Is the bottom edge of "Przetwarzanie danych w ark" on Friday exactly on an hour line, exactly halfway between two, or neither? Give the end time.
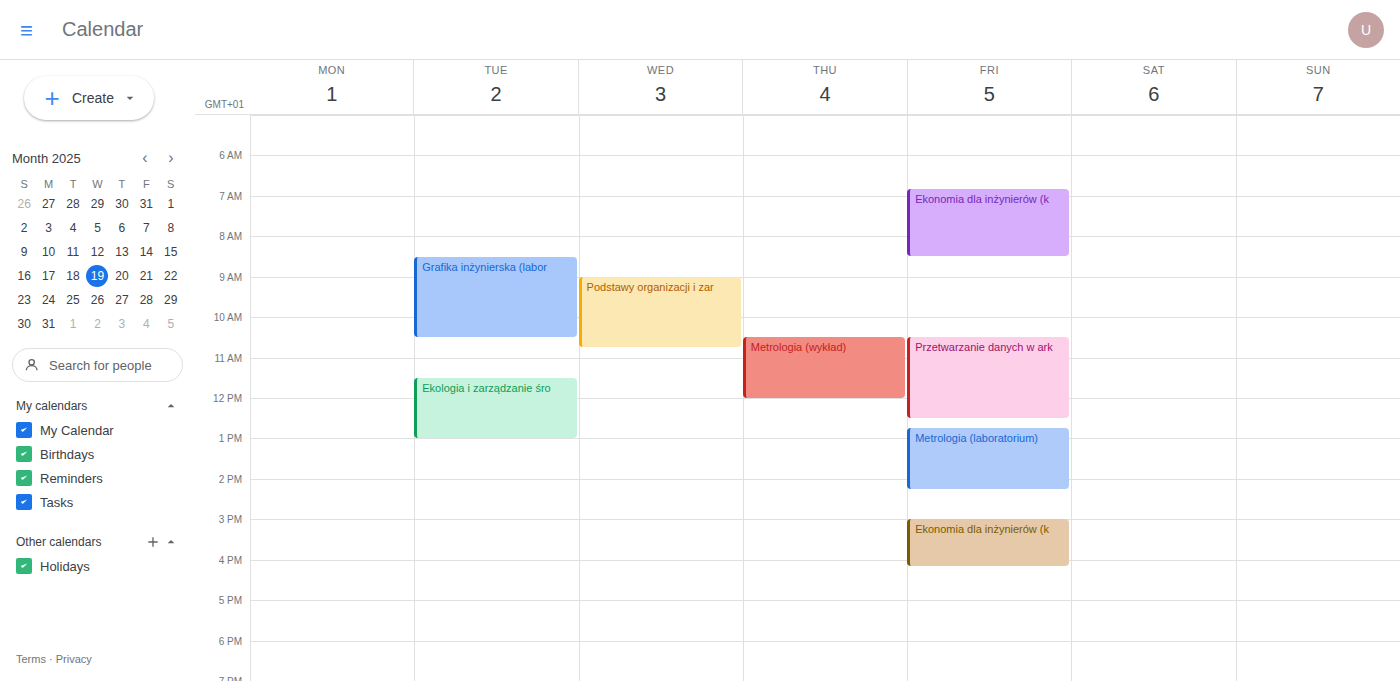
12:30 PM -- halfway between the 12 PM and 1 PM lines.